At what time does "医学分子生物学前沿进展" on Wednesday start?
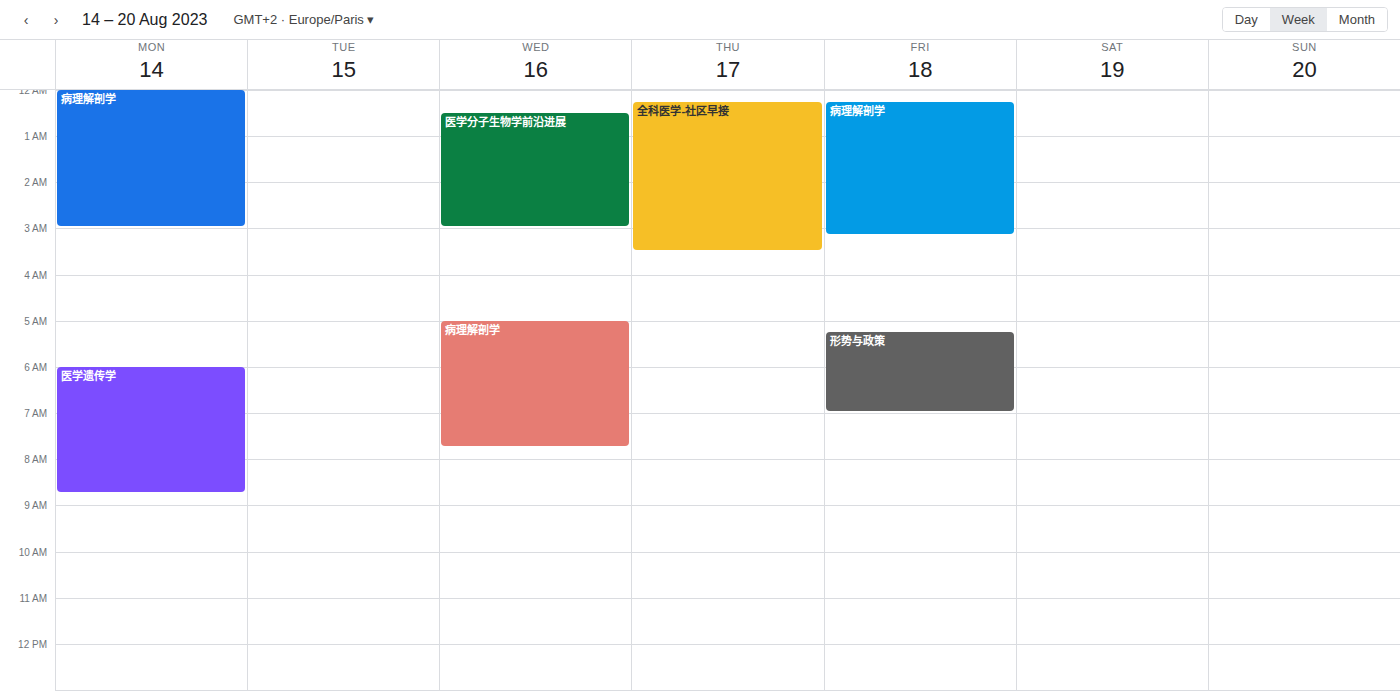
12:30 AM